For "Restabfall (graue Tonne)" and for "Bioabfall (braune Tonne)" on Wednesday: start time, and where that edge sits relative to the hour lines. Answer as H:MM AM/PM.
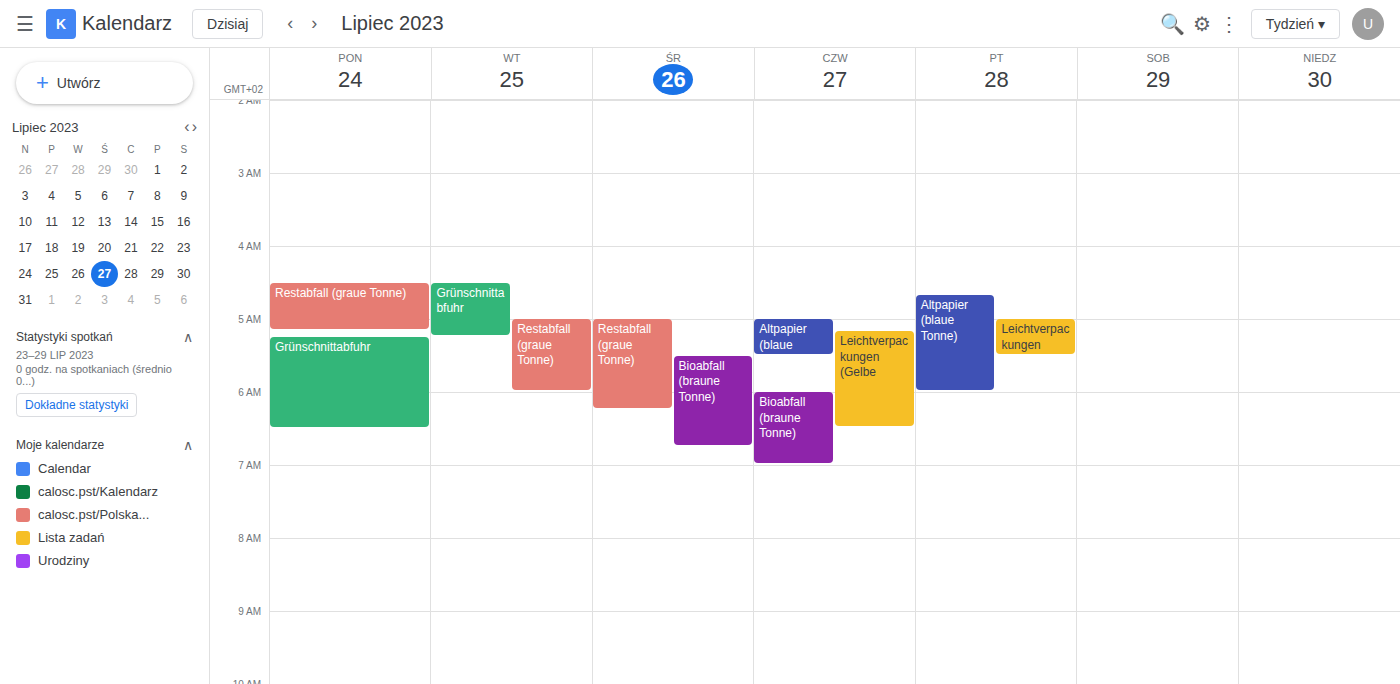
"Restabfall (graue Tonne)": 5:00 AM, exactly on the 5 AM line. "Bioabfall (braune Tonne)": 5:30 AM, halfway between the 5 AM and 6 AM lines.